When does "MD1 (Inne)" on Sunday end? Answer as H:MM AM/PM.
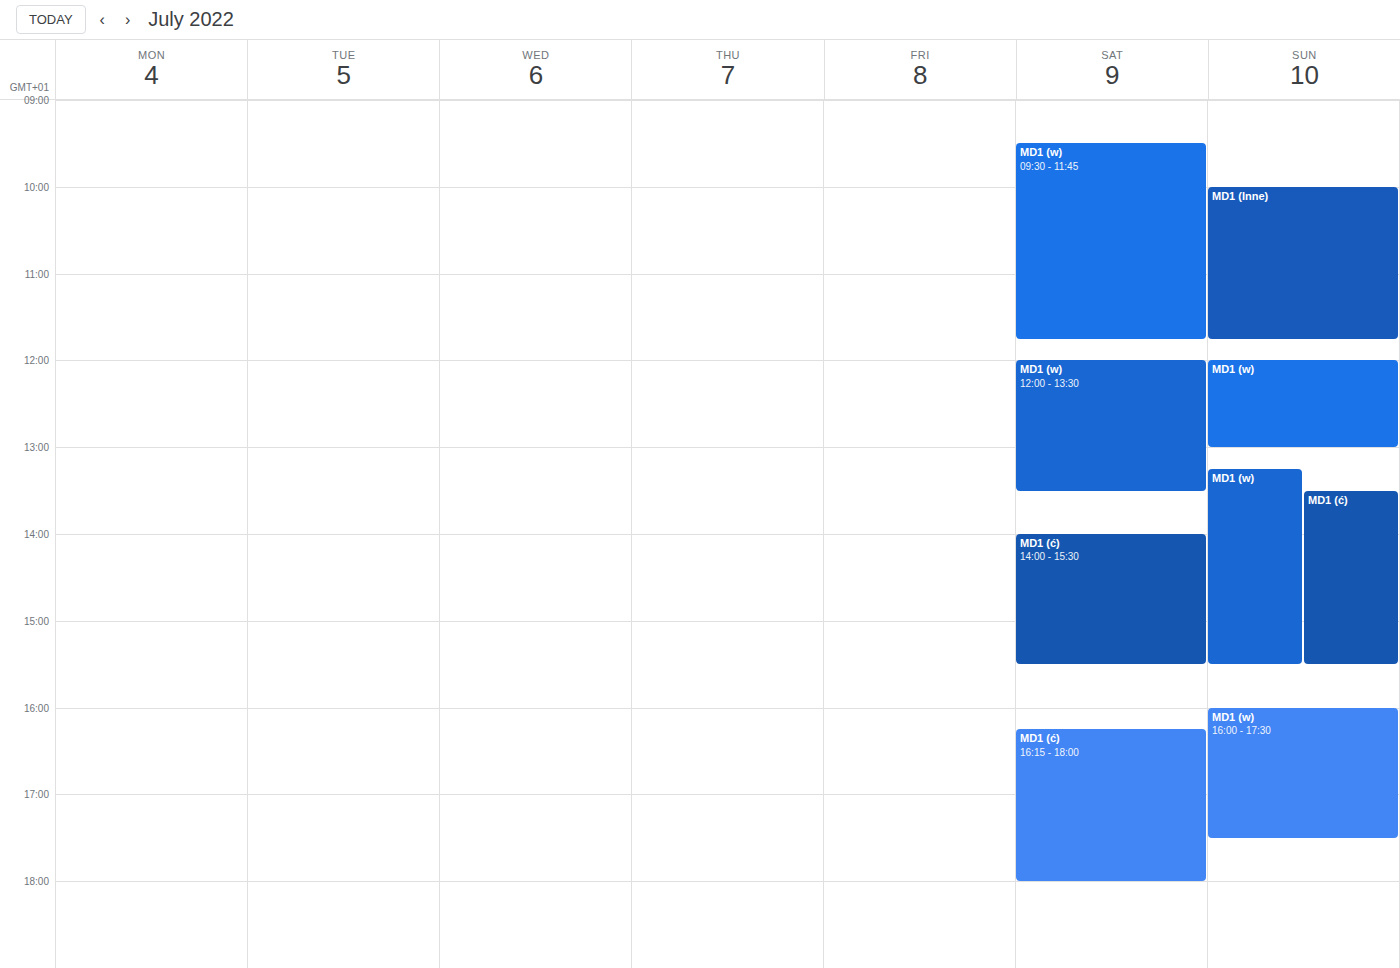
11:45 AM